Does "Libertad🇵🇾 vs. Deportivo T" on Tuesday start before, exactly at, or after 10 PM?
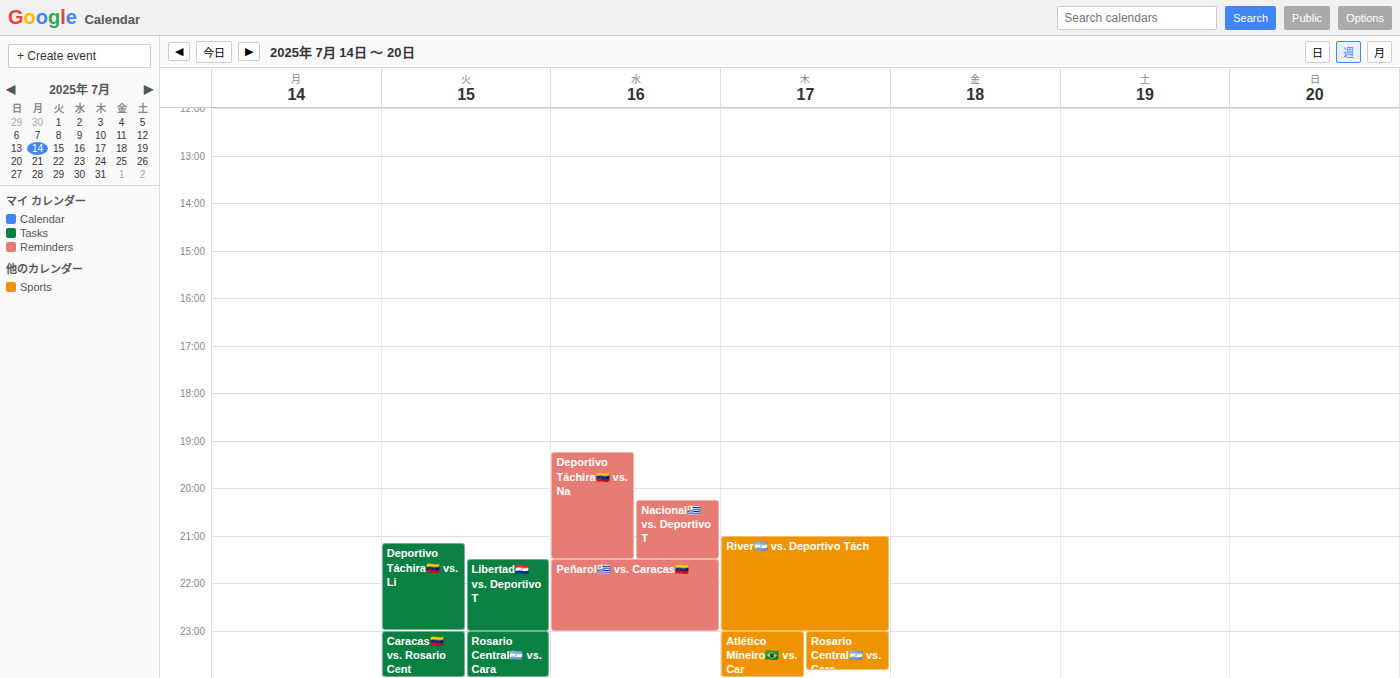
9:30 PM -- before 10 PM, 30 minutes above the 10 PM line.